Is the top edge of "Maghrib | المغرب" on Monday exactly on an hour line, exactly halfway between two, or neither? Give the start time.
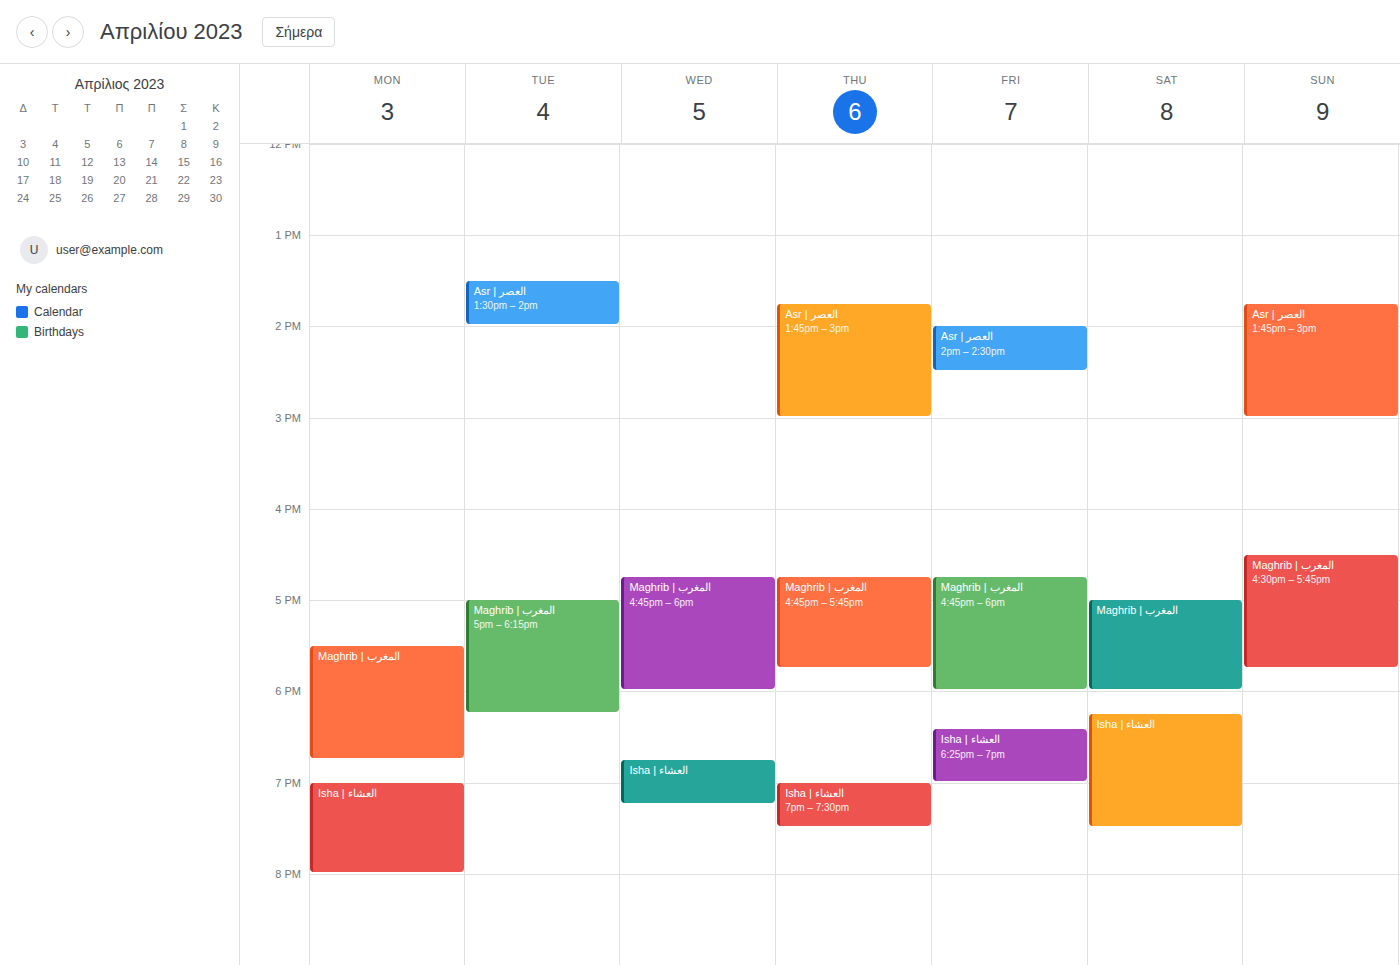
5:30 PM -- halfway between the 5 PM and 6 PM lines.